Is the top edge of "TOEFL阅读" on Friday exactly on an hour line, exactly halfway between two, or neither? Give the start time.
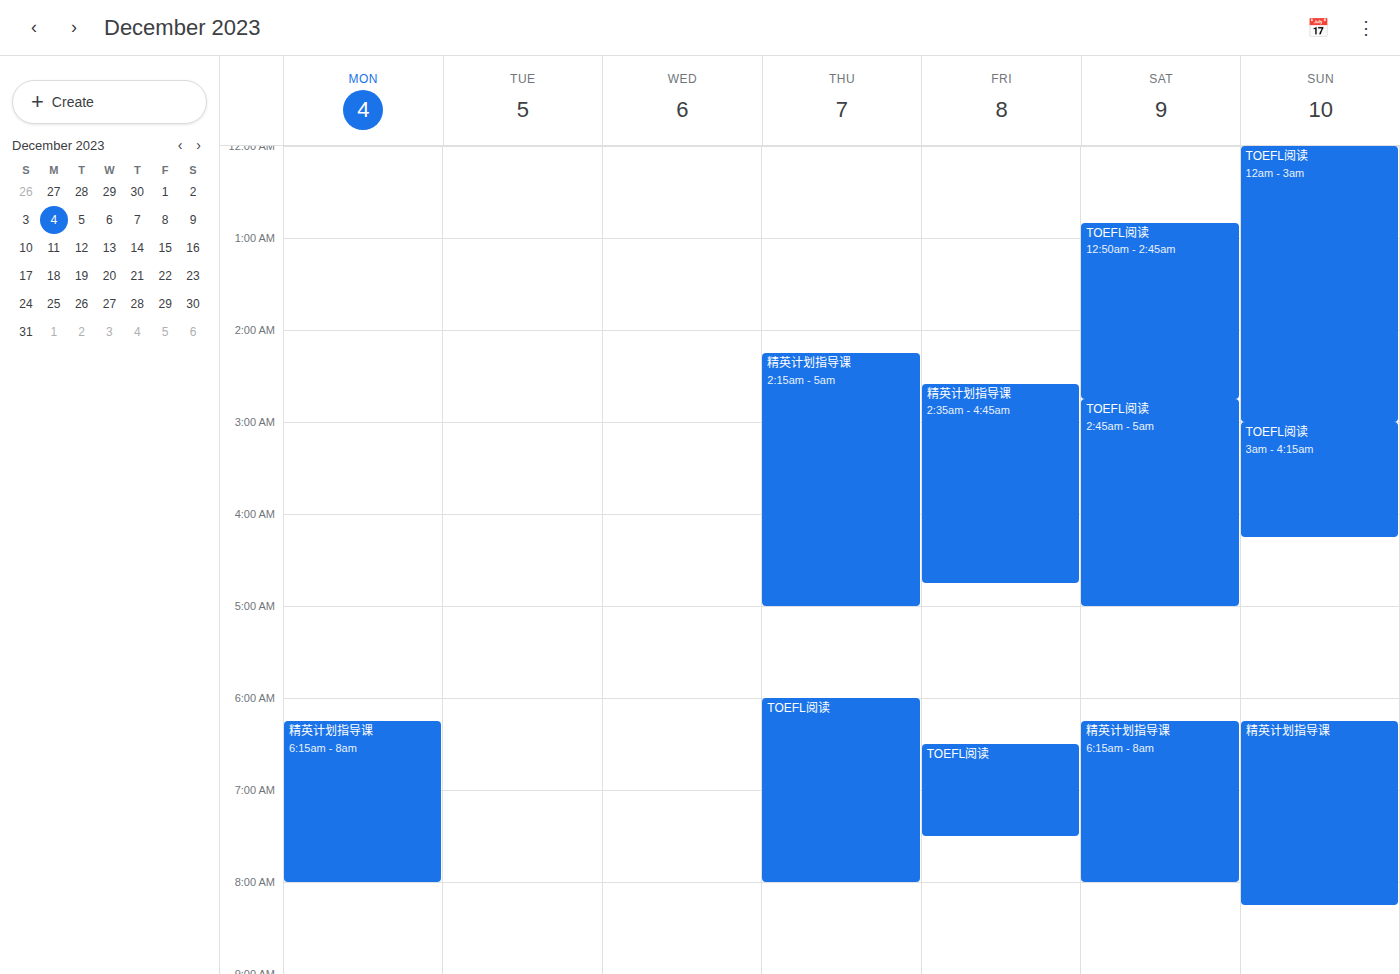
6:30 AM -- halfway between the 6 AM and 7 AM lines.